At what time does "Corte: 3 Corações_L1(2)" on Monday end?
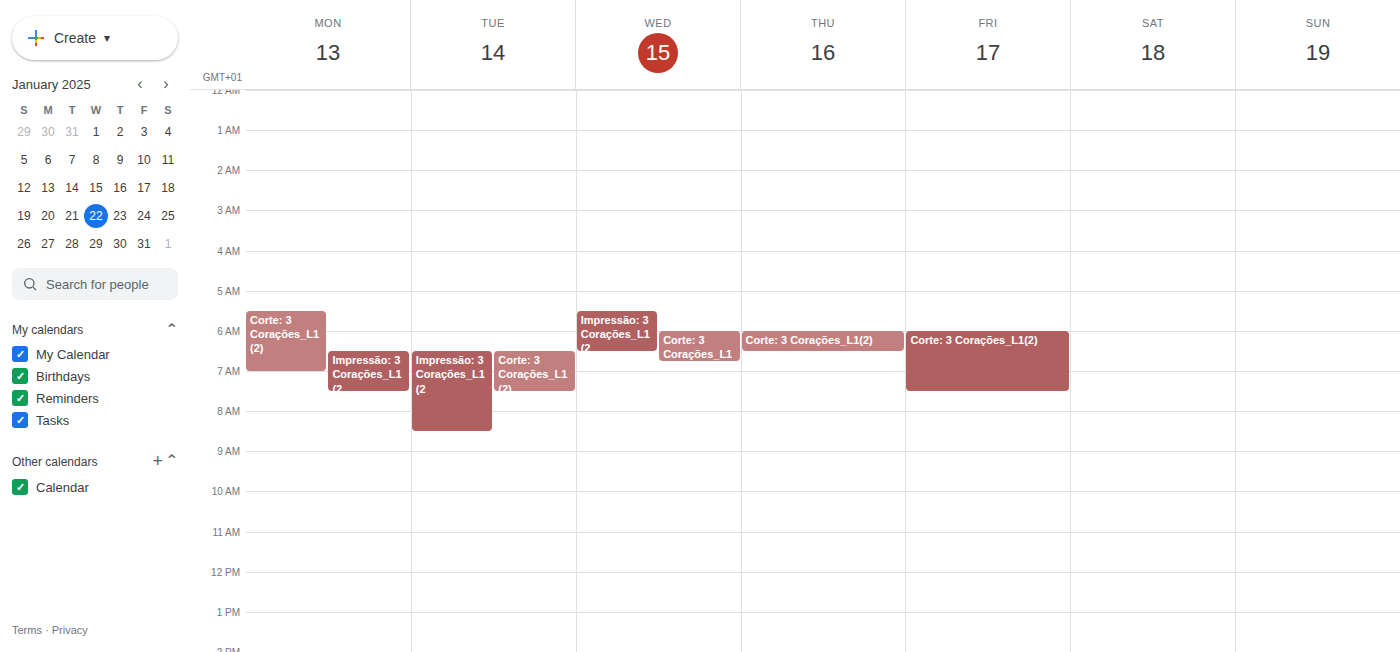
7:00 AM